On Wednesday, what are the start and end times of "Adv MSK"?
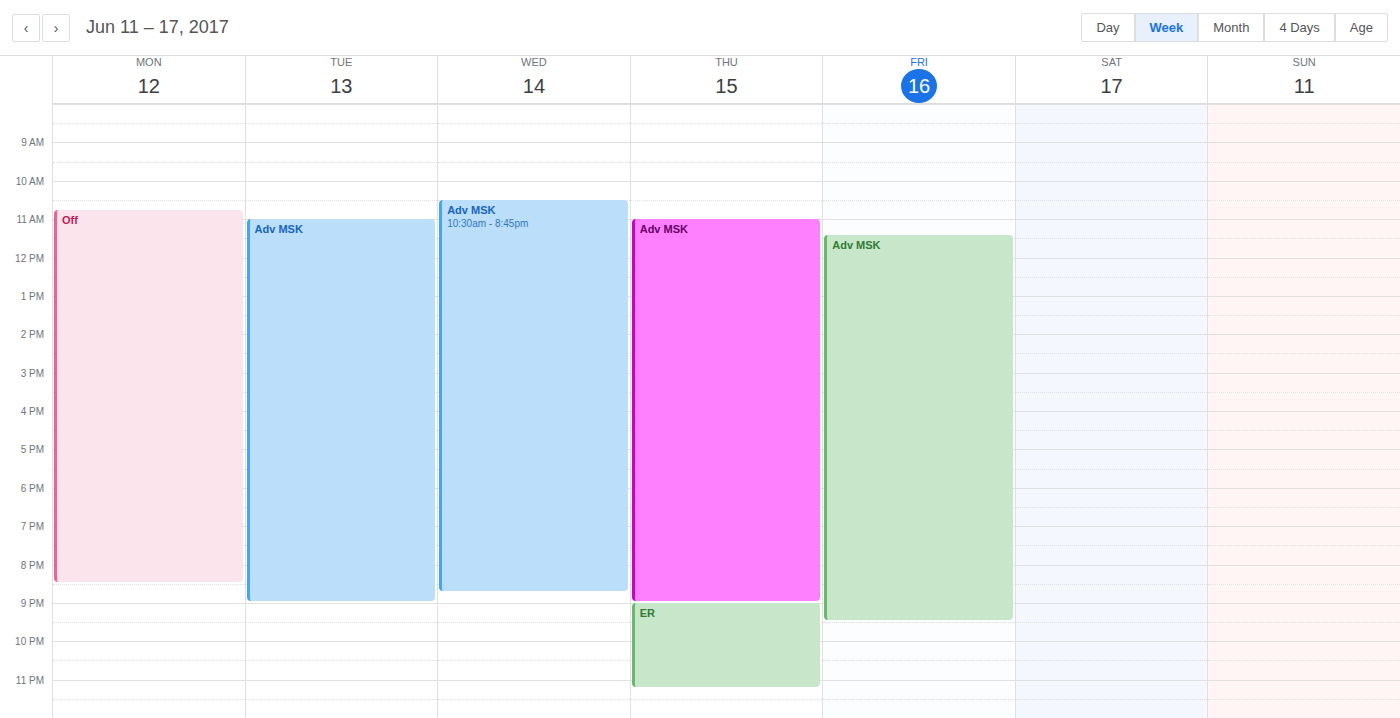
10:30 AM to 8:45 PM